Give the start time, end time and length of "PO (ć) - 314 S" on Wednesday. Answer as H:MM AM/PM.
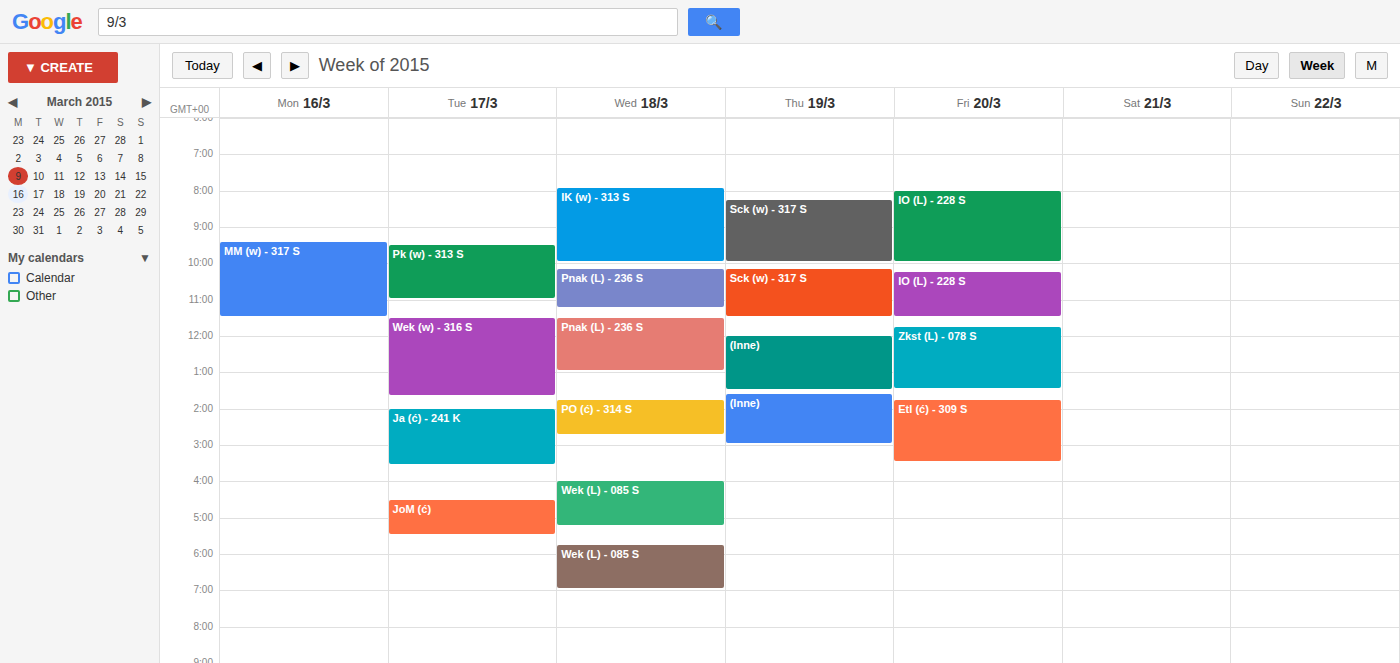
1:45 PM to 2:45 PM, 1 hour